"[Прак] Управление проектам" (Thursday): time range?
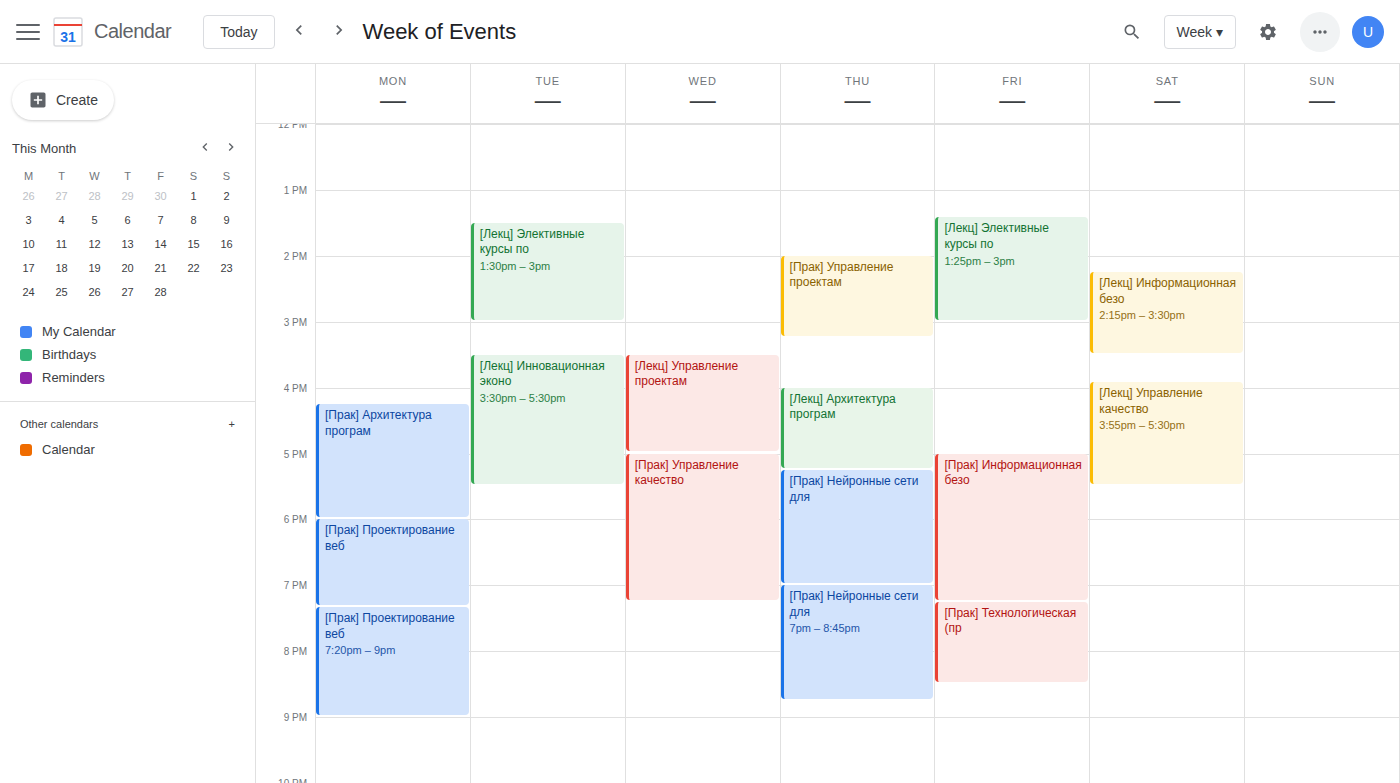
14:00 to 15:15